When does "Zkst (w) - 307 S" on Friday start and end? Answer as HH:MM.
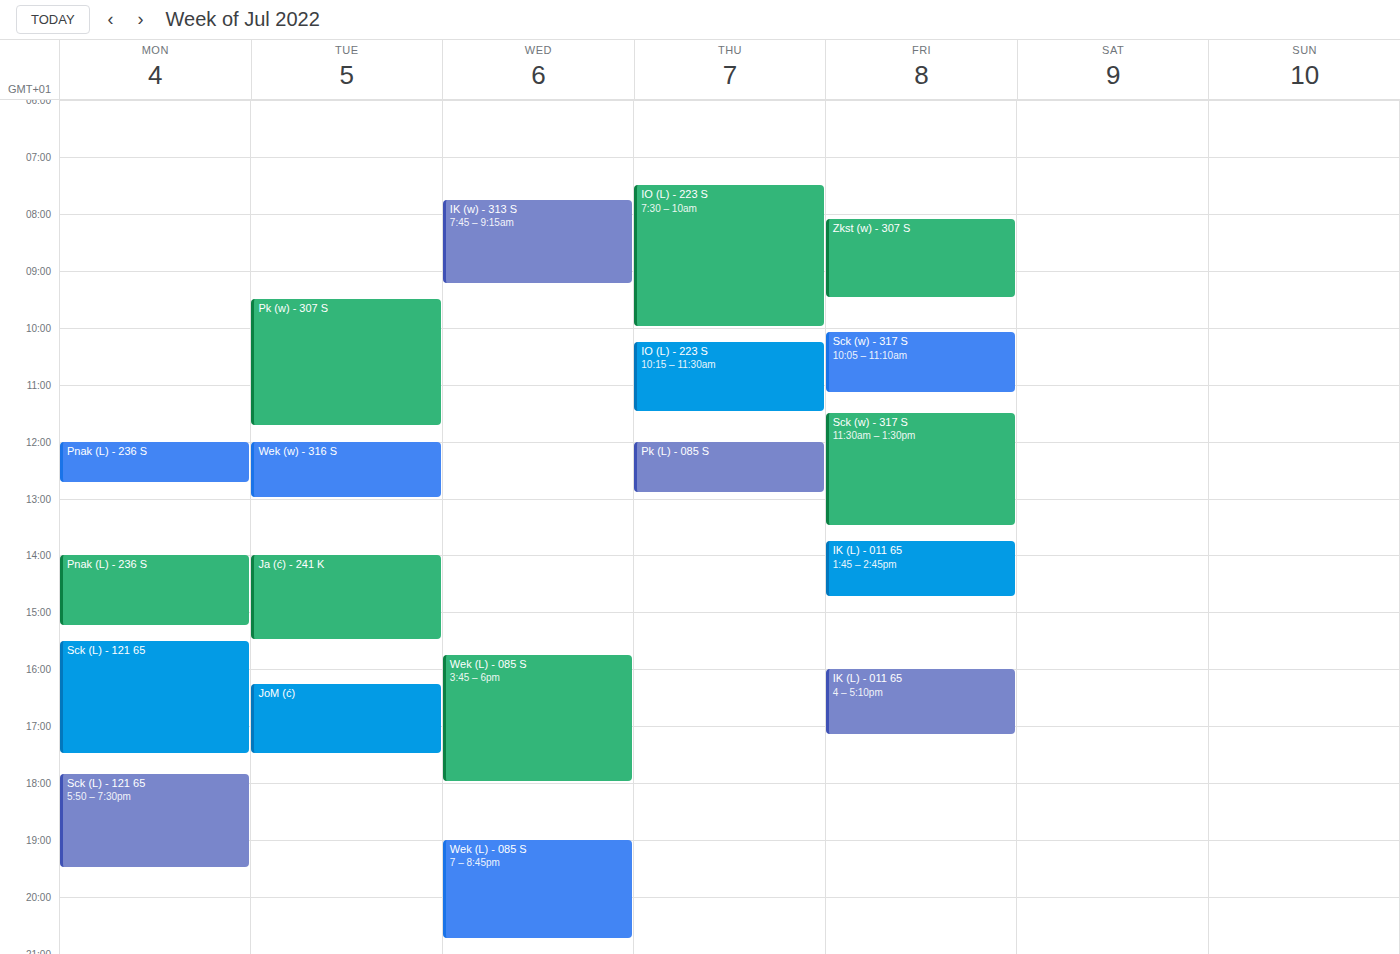
08:05 to 09:30